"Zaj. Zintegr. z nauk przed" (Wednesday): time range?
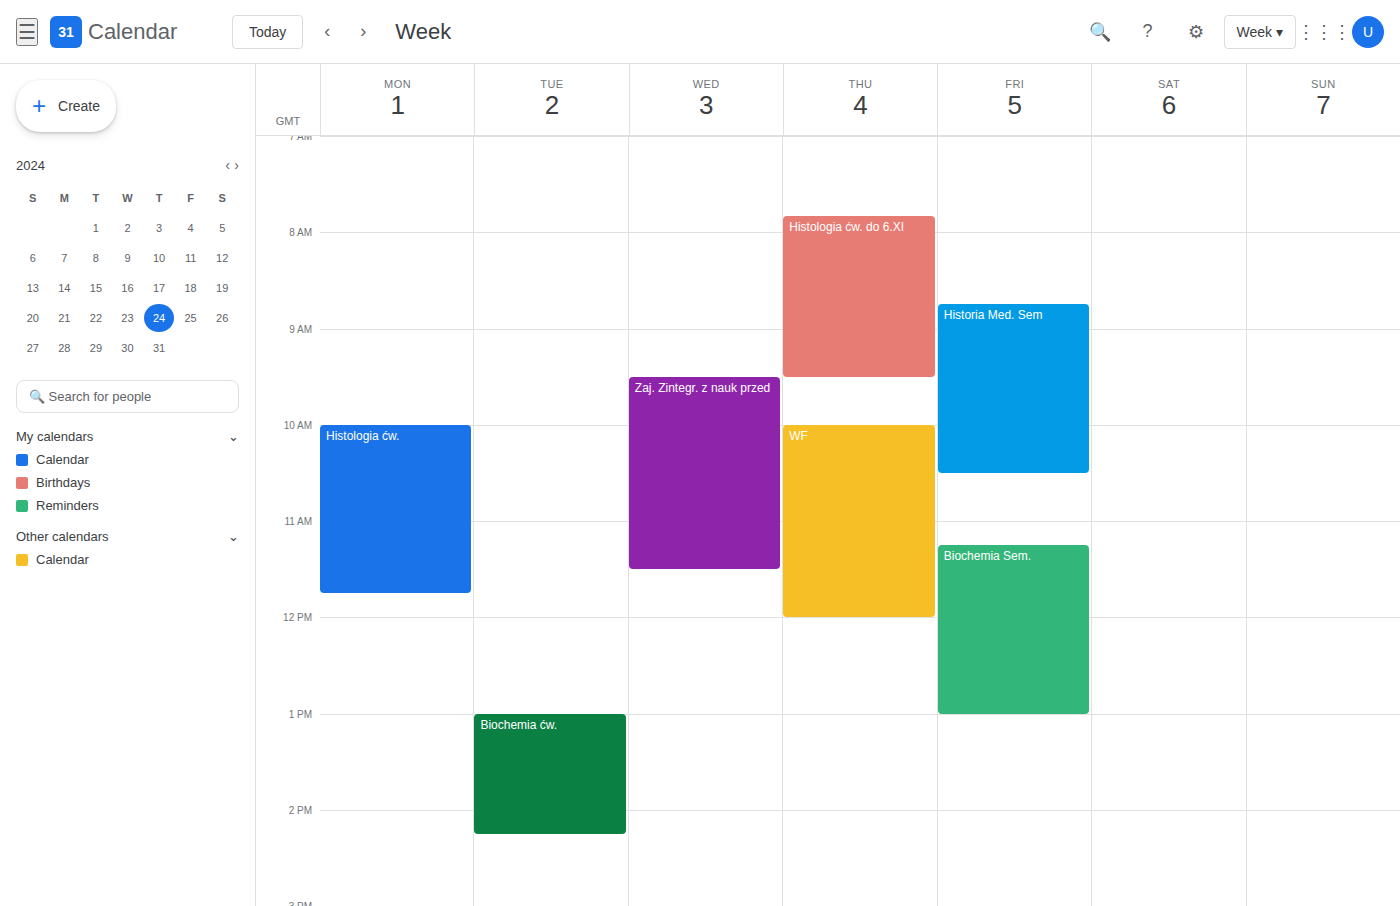
9:30 AM to 11:30 AM